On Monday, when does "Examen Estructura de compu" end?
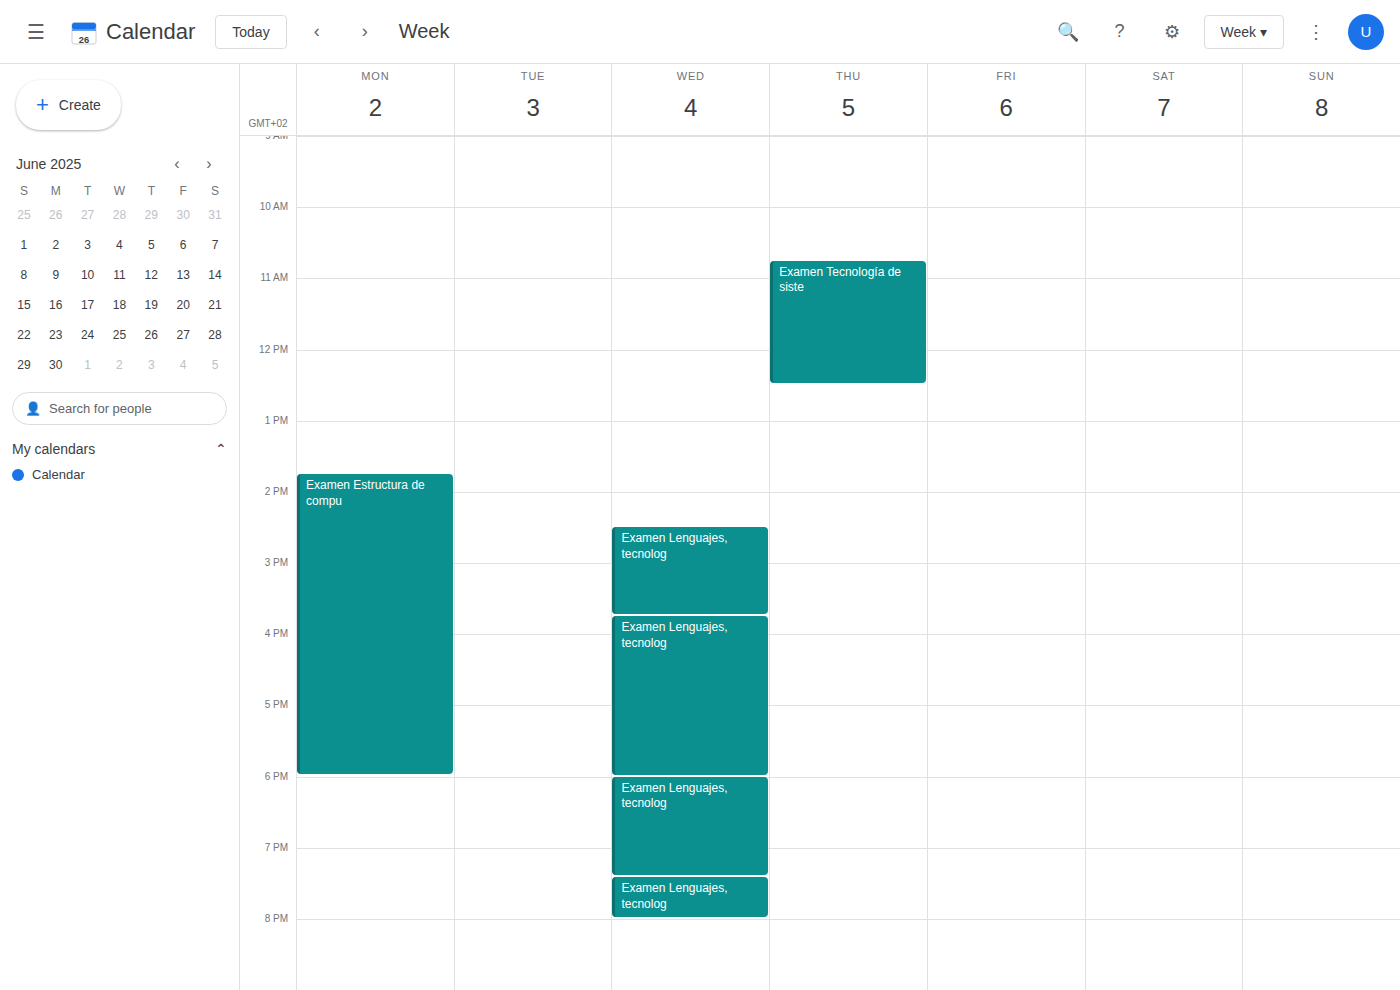
6:00 PM